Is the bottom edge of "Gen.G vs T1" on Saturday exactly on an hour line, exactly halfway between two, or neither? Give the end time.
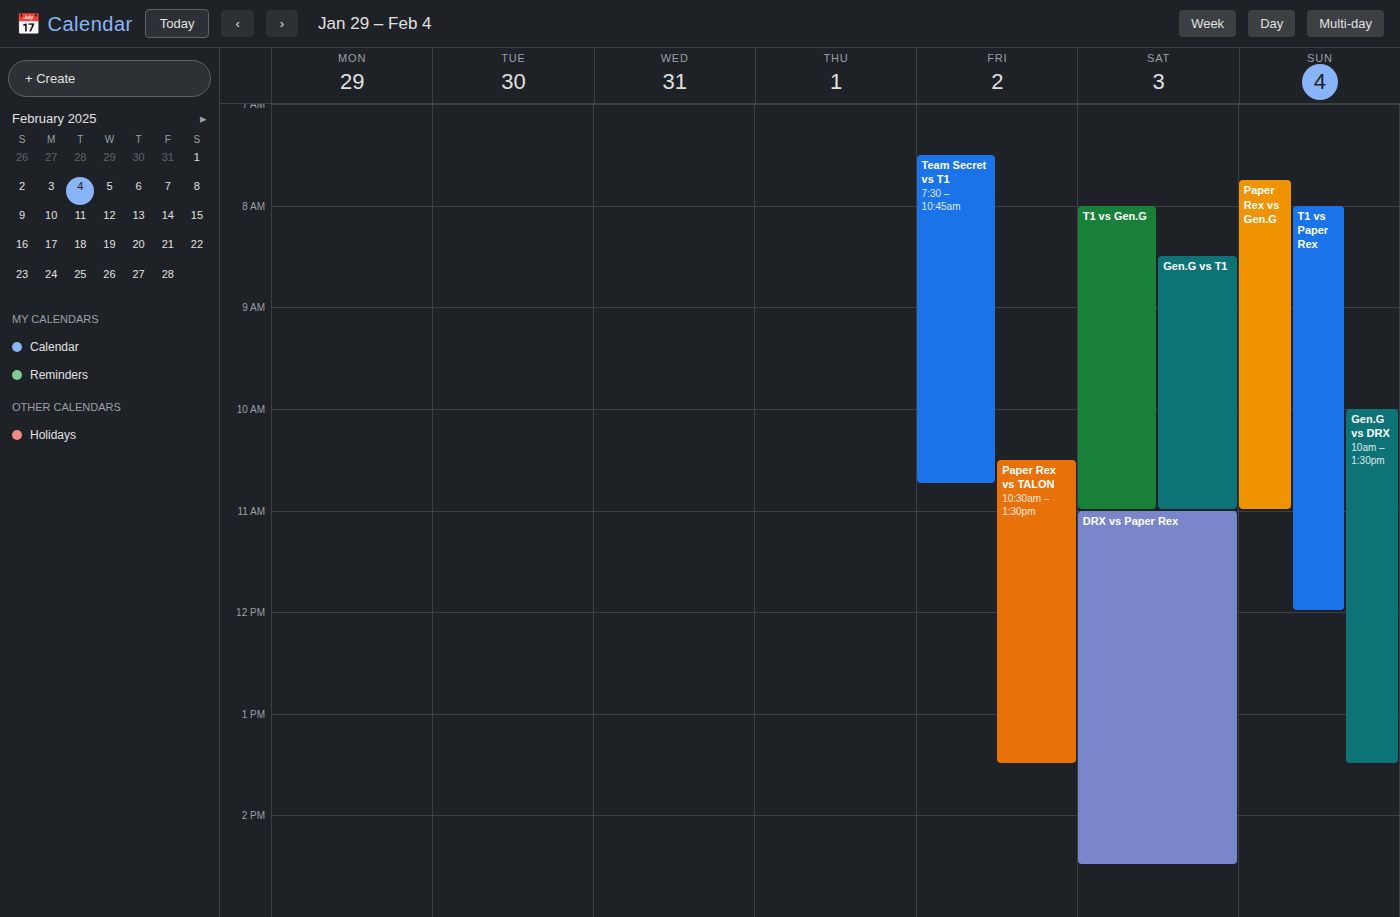
11:00 AM -- exactly on the 11 AM line.